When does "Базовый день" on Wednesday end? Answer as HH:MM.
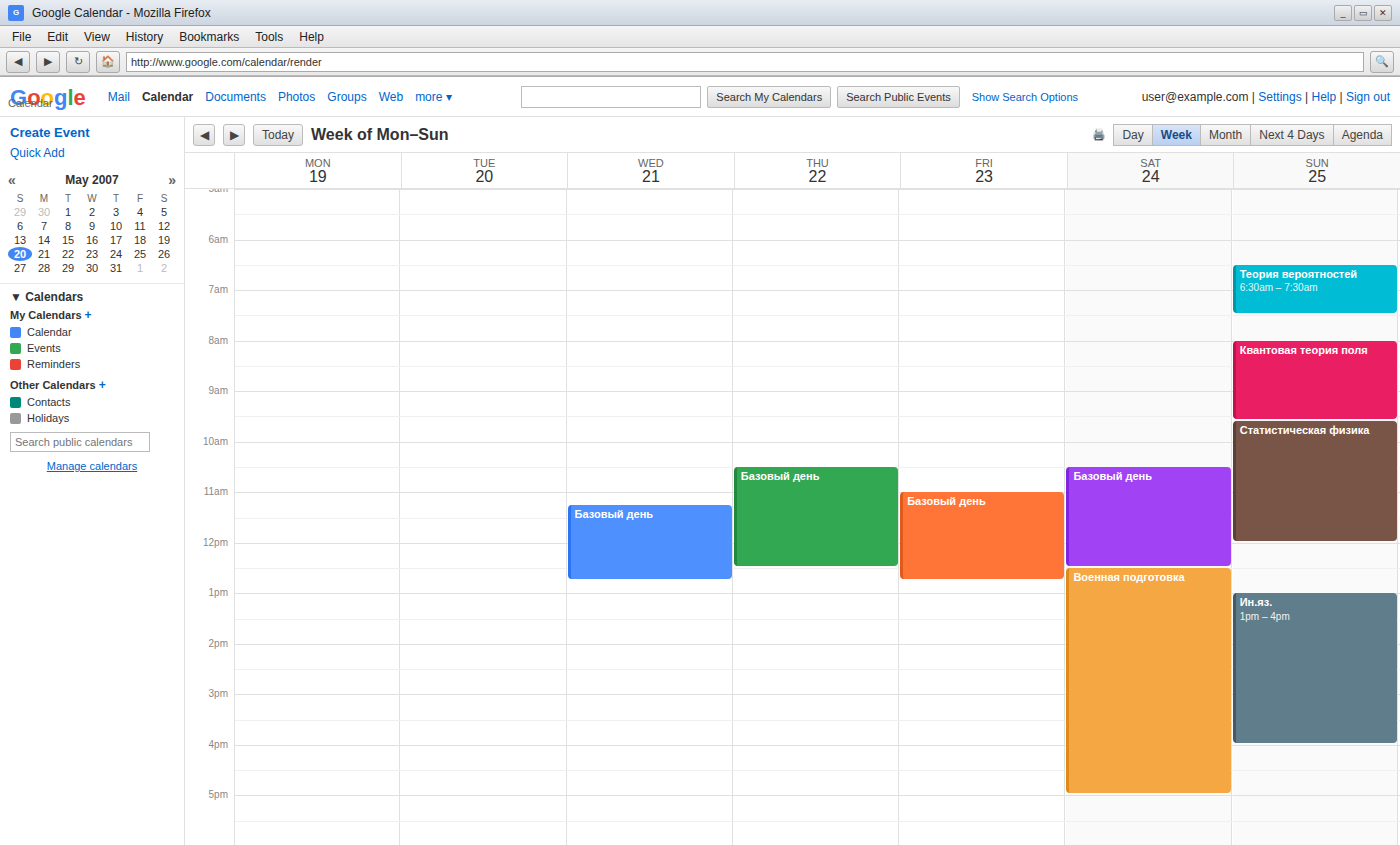
12:45